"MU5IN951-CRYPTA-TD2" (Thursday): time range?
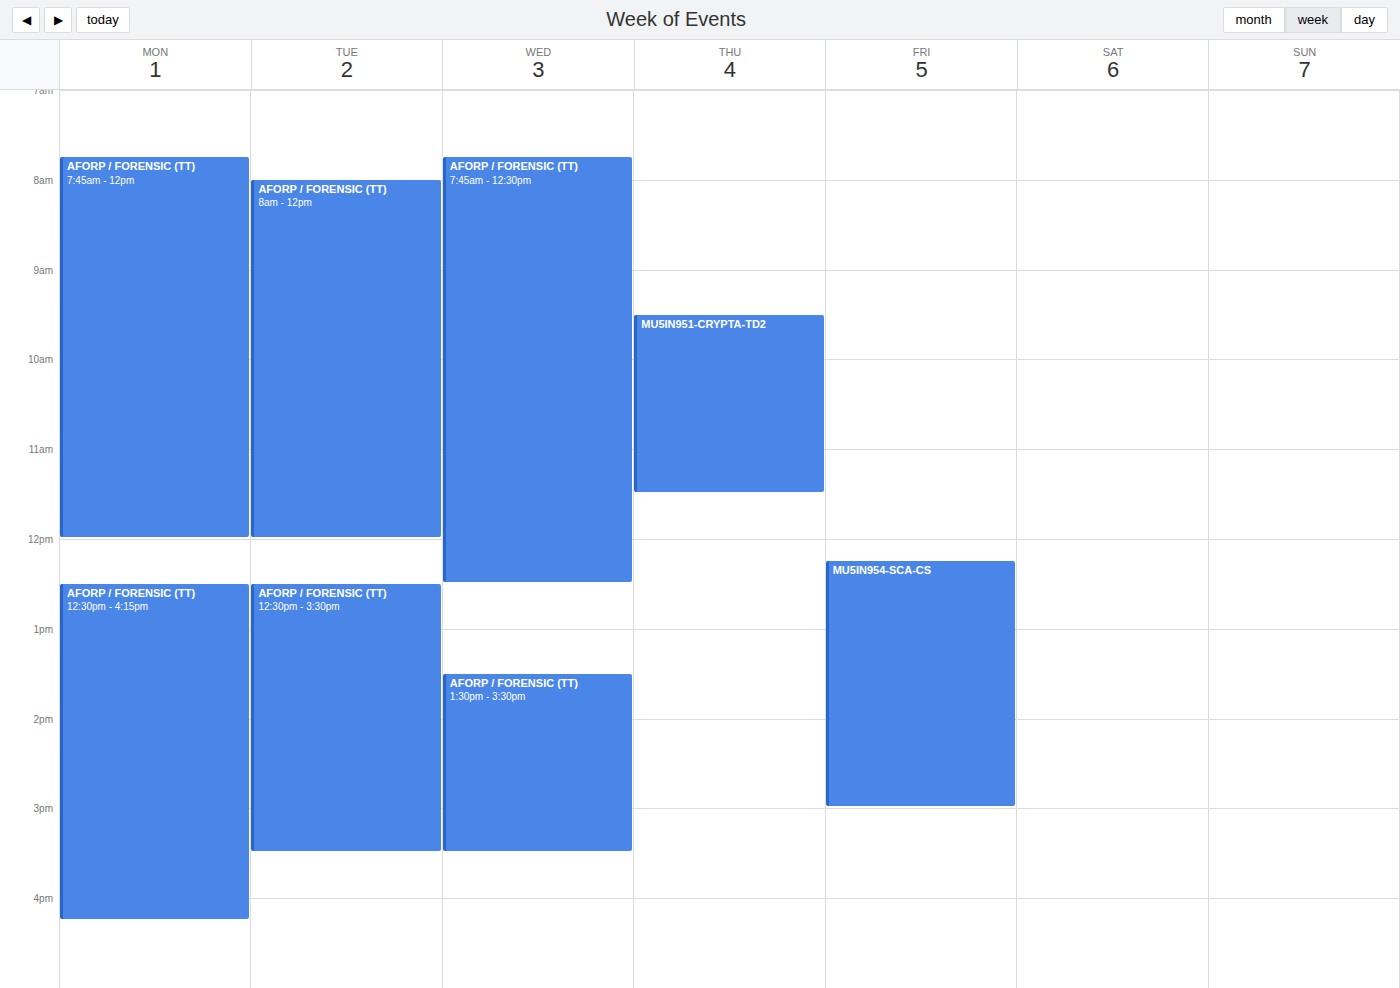
9:30 AM to 11:30 AM